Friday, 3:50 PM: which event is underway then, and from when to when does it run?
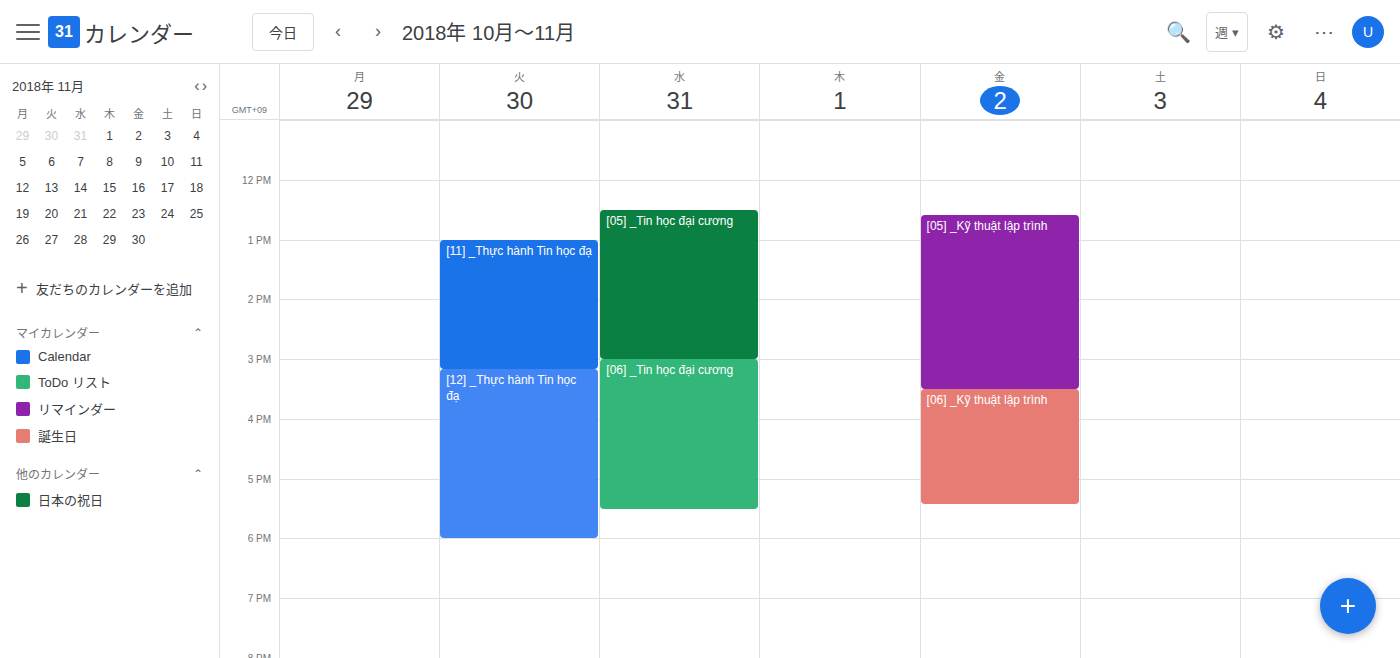
"[06] _Kỹ thuật lập trình", 3:30 PM to 5:25 PM